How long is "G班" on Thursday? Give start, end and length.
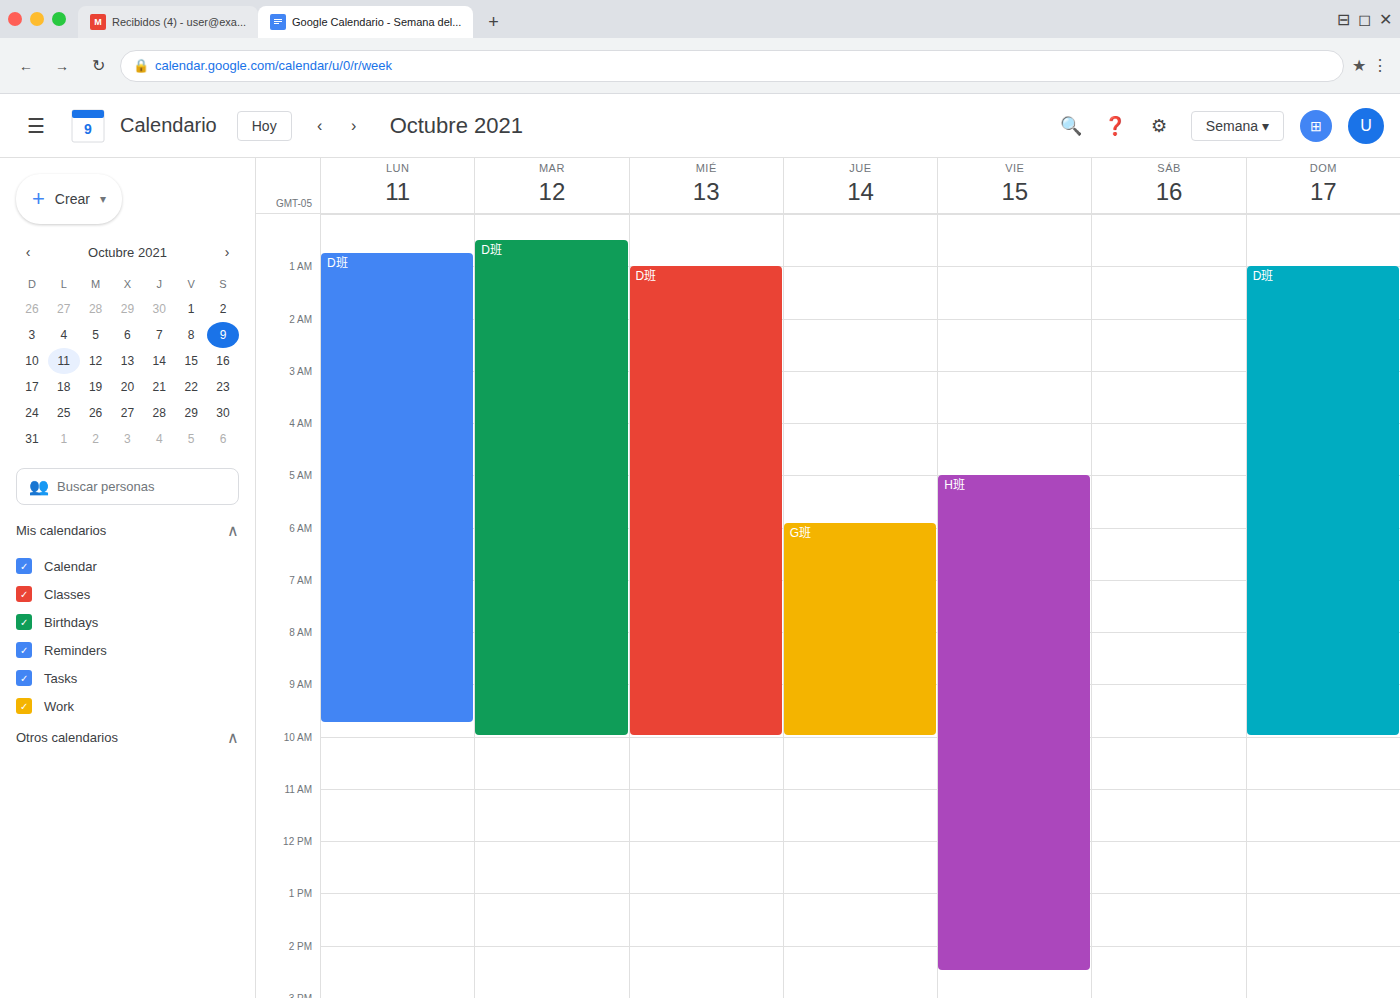
5:55 AM to 10:00 AM, 4 hours 5 minutes